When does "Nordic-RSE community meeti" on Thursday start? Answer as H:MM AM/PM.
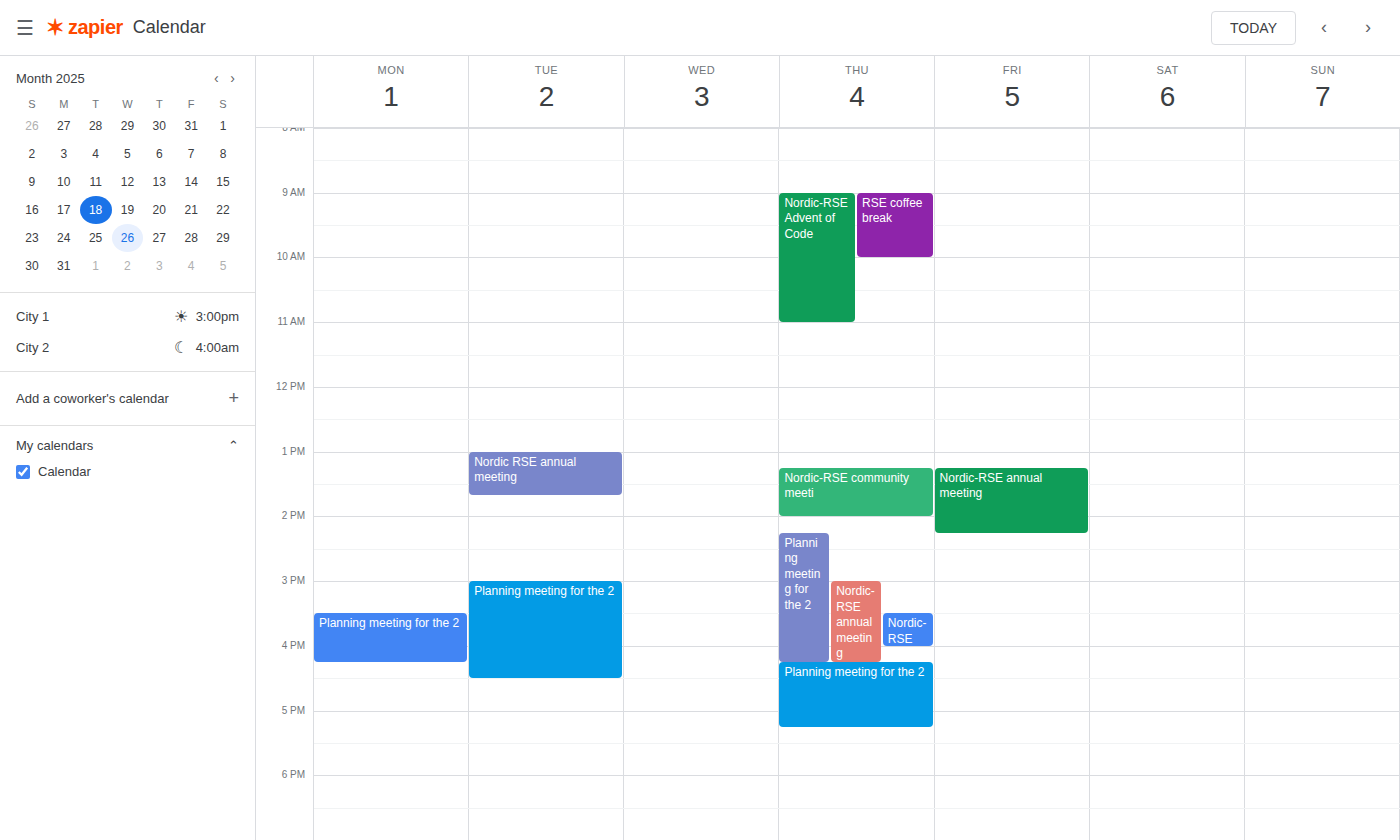
1:15 PM